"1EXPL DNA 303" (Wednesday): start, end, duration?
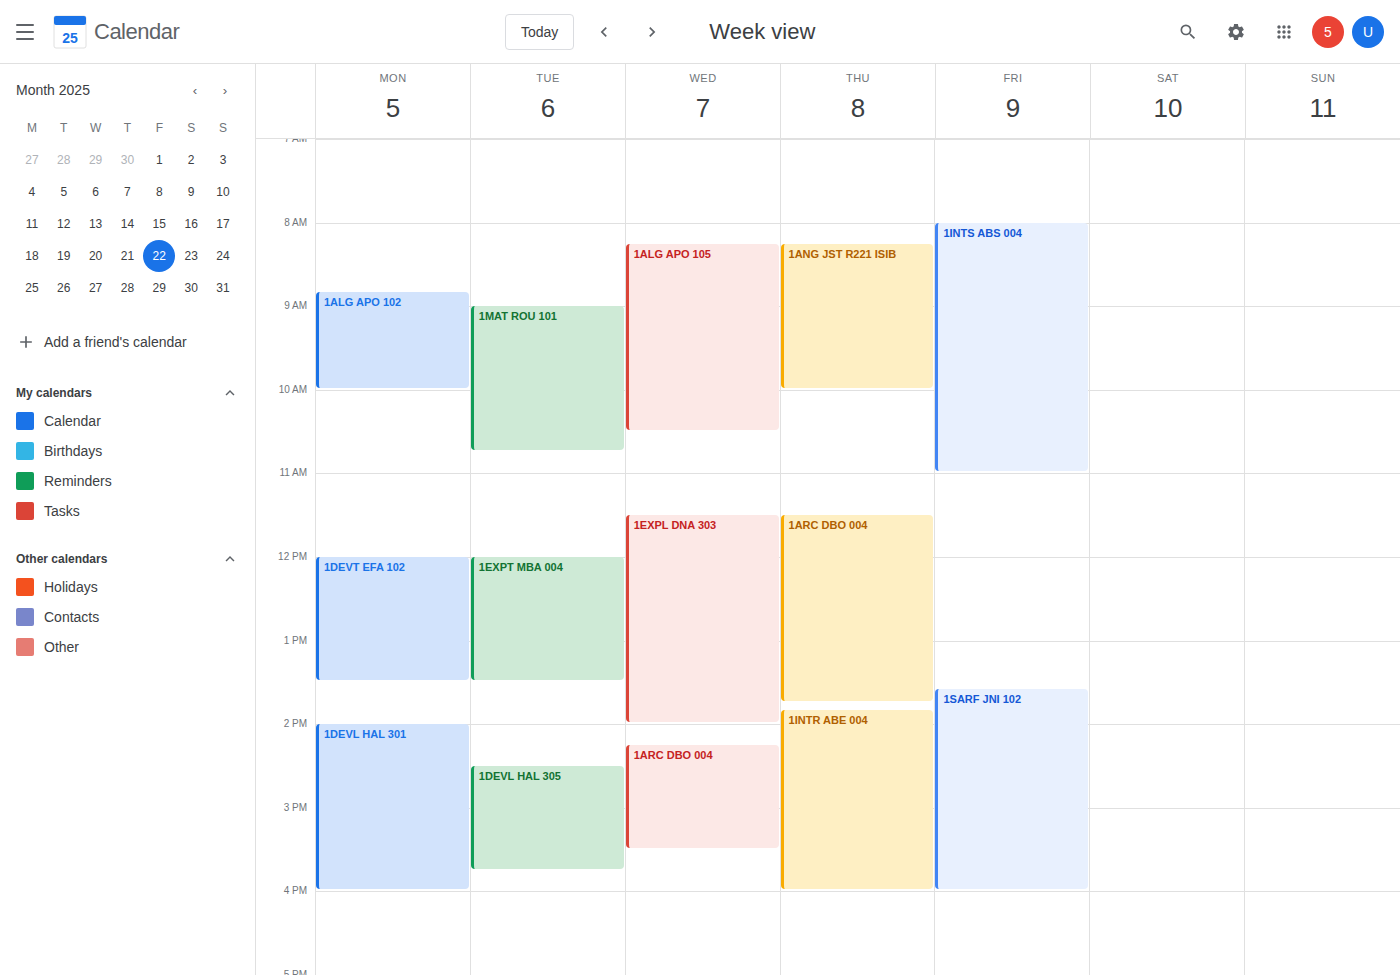
11:30 AM to 2:00 PM, 2 hours 30 minutes